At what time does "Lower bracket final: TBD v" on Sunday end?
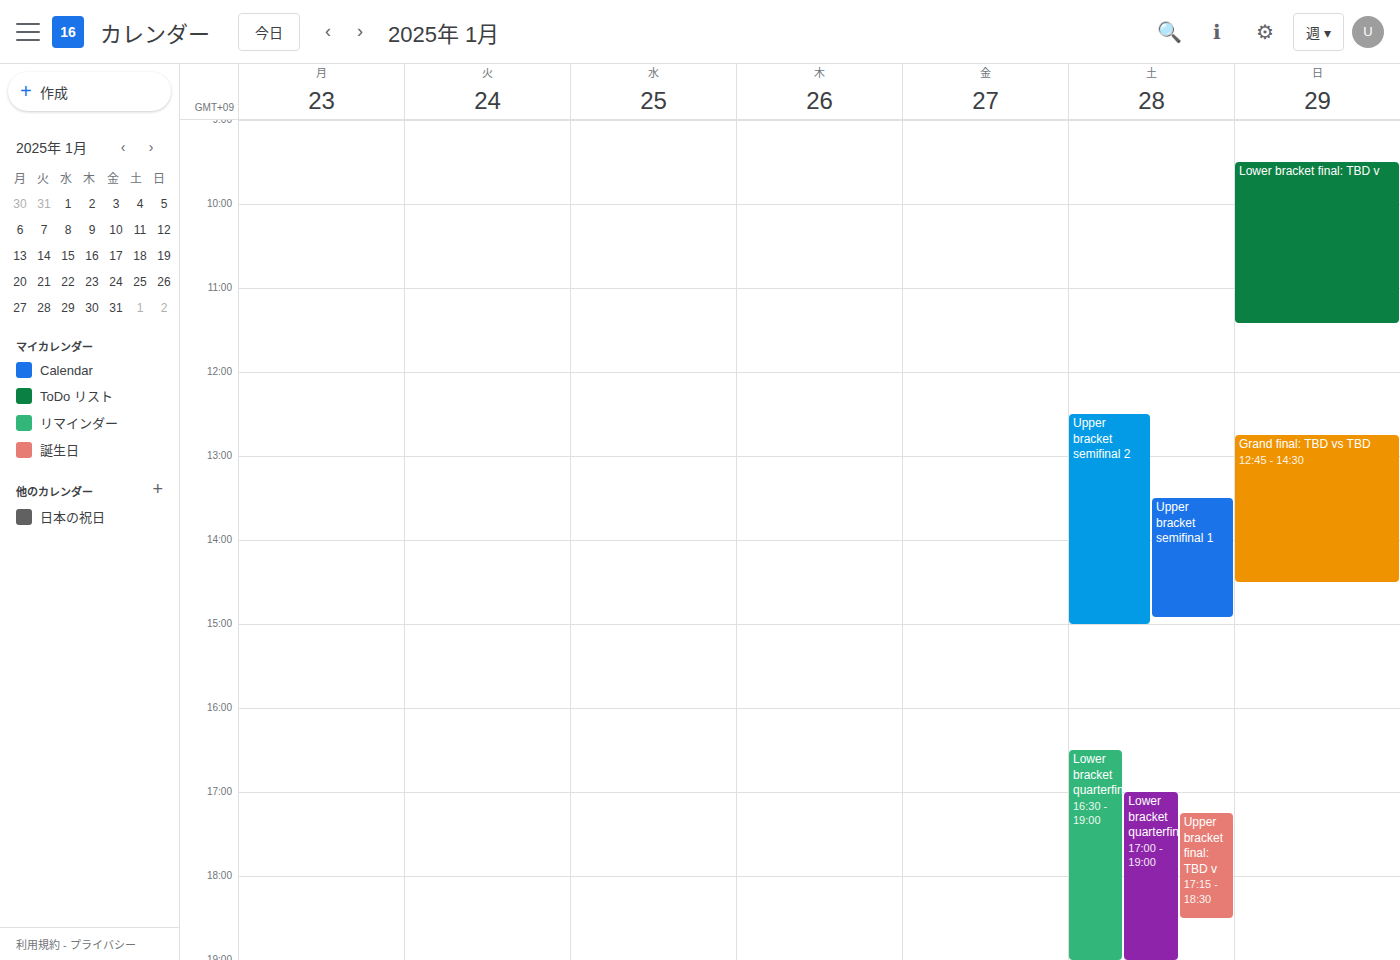
11:25 AM